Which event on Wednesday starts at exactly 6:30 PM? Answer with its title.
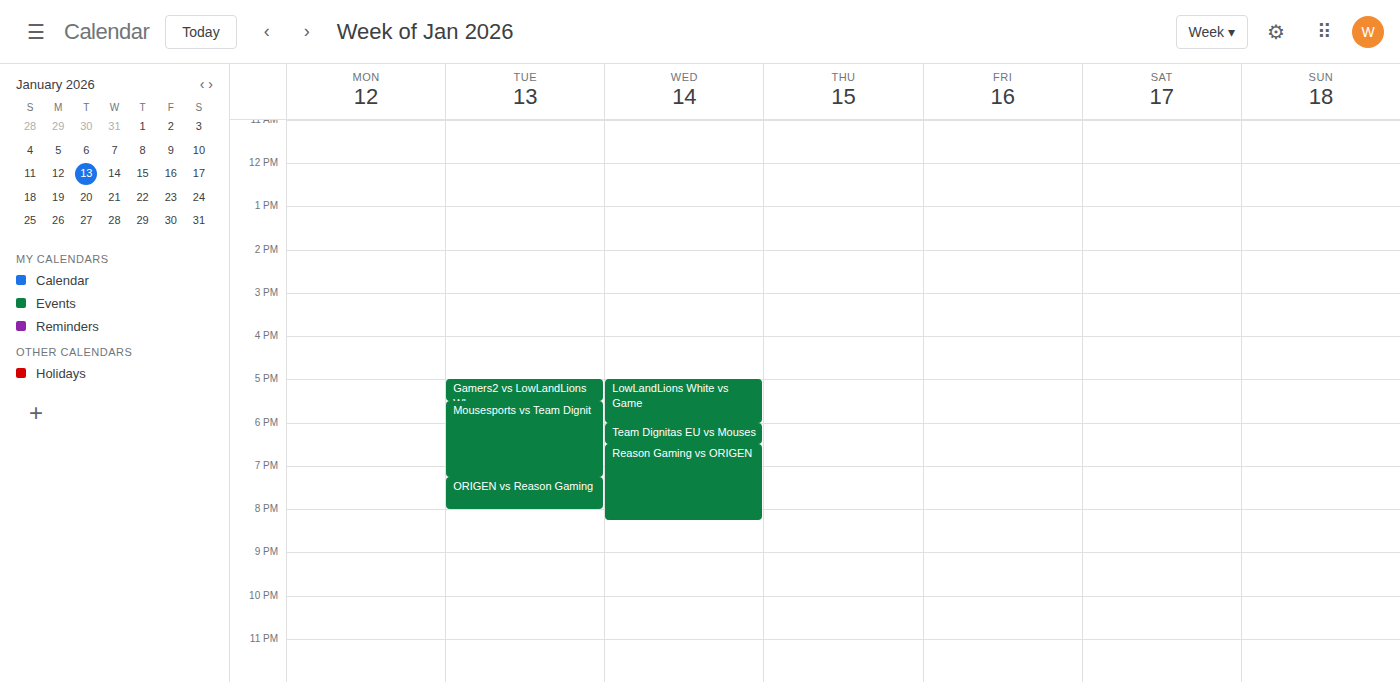
"Reason Gaming vs ORIGEN"